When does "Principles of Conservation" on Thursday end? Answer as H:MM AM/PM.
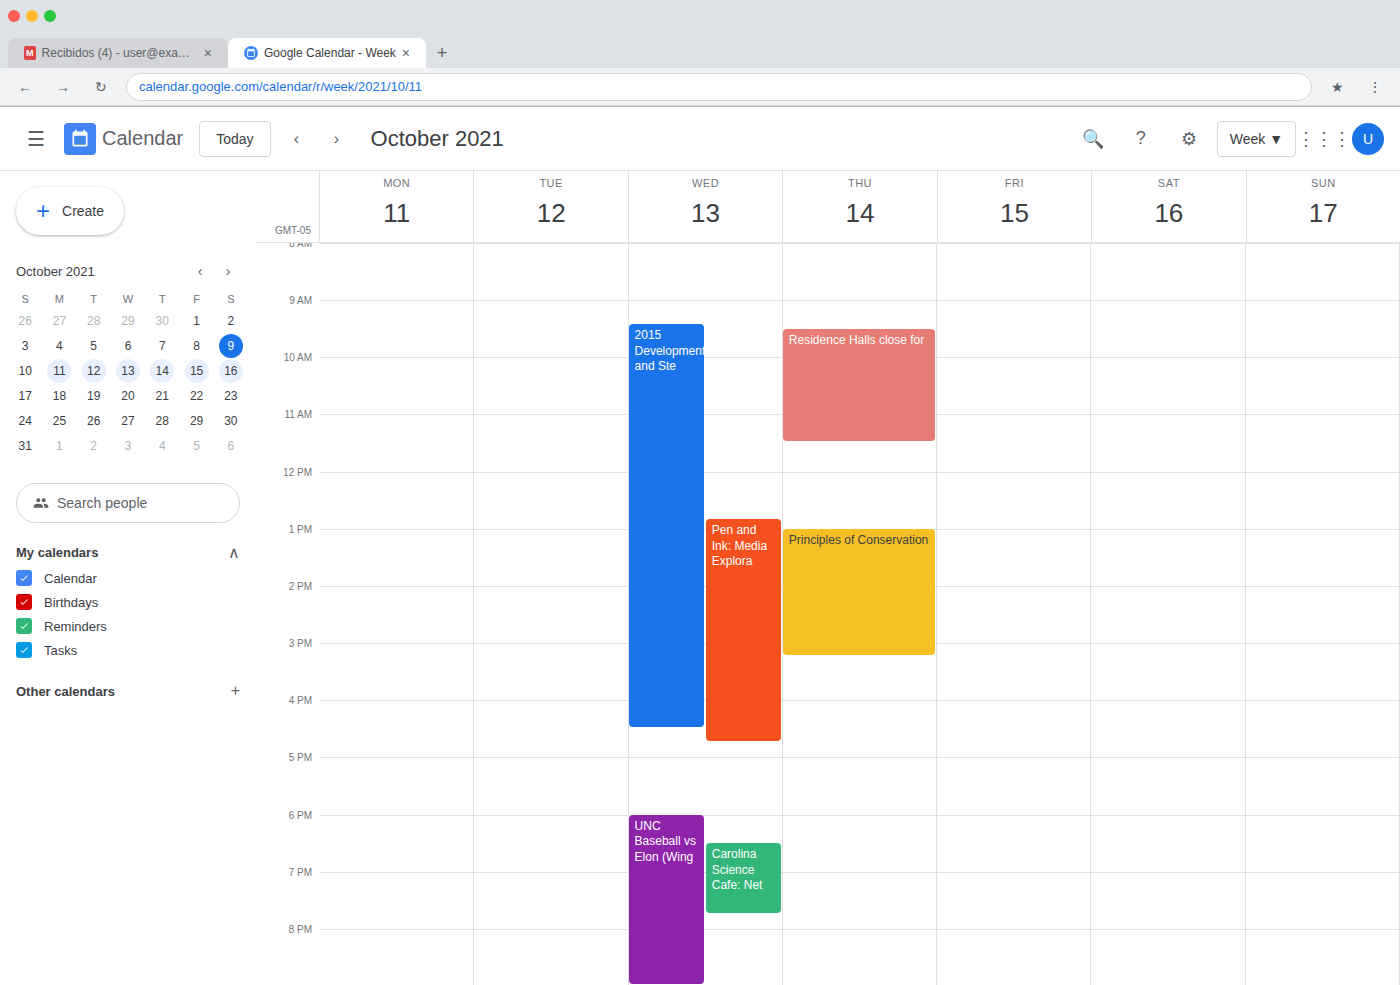
3:15 PM